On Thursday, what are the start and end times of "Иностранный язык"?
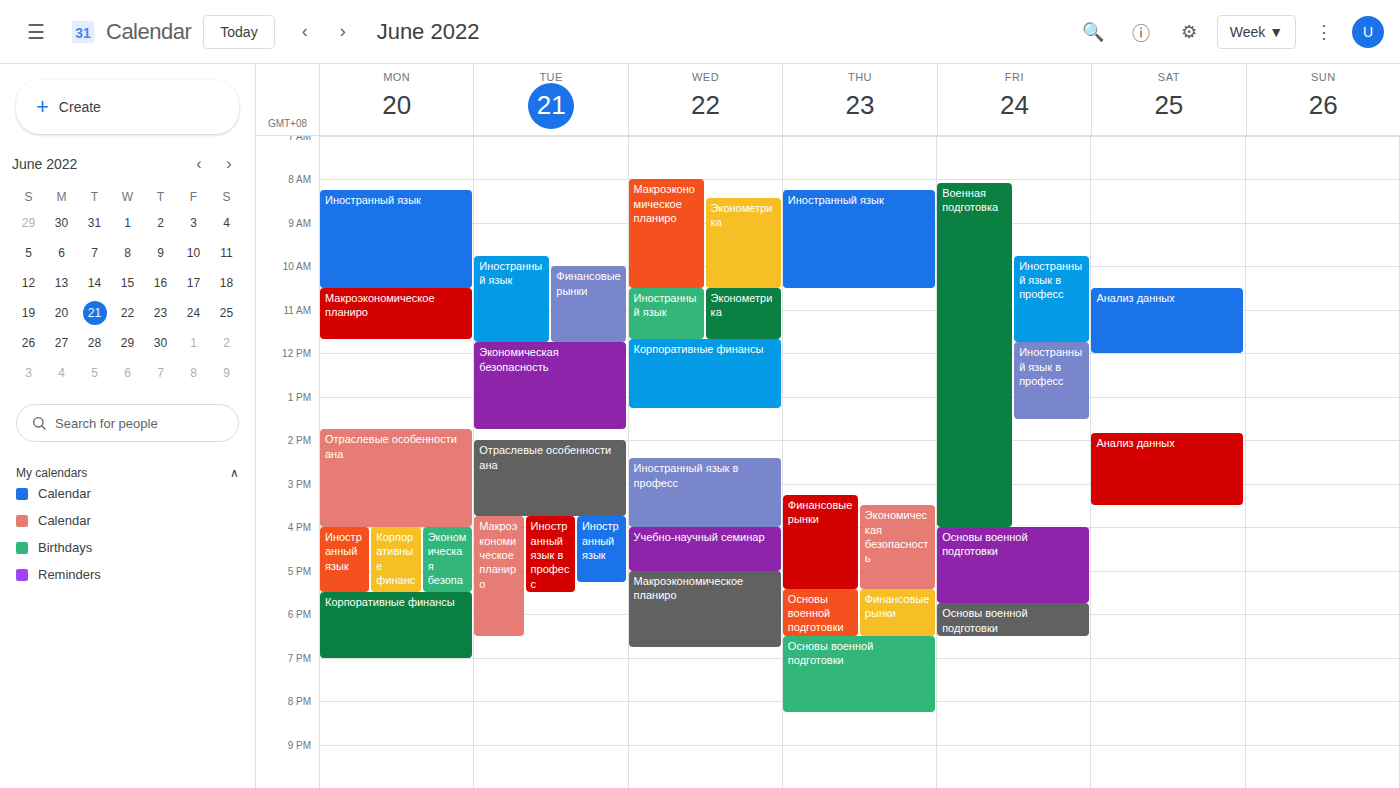
8:15 AM to 10:30 AM